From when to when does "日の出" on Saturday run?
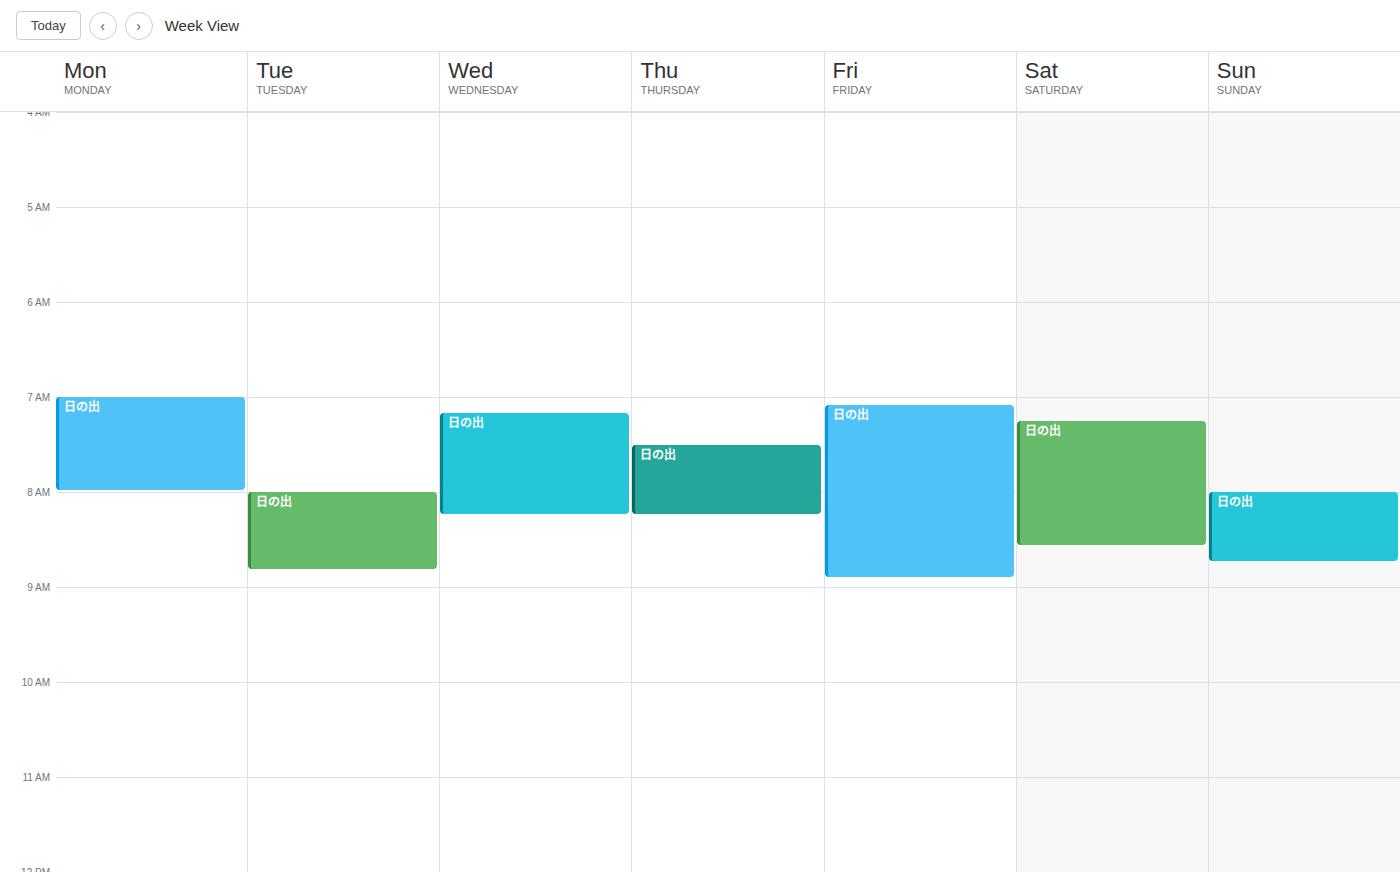
07:15 to 08:35